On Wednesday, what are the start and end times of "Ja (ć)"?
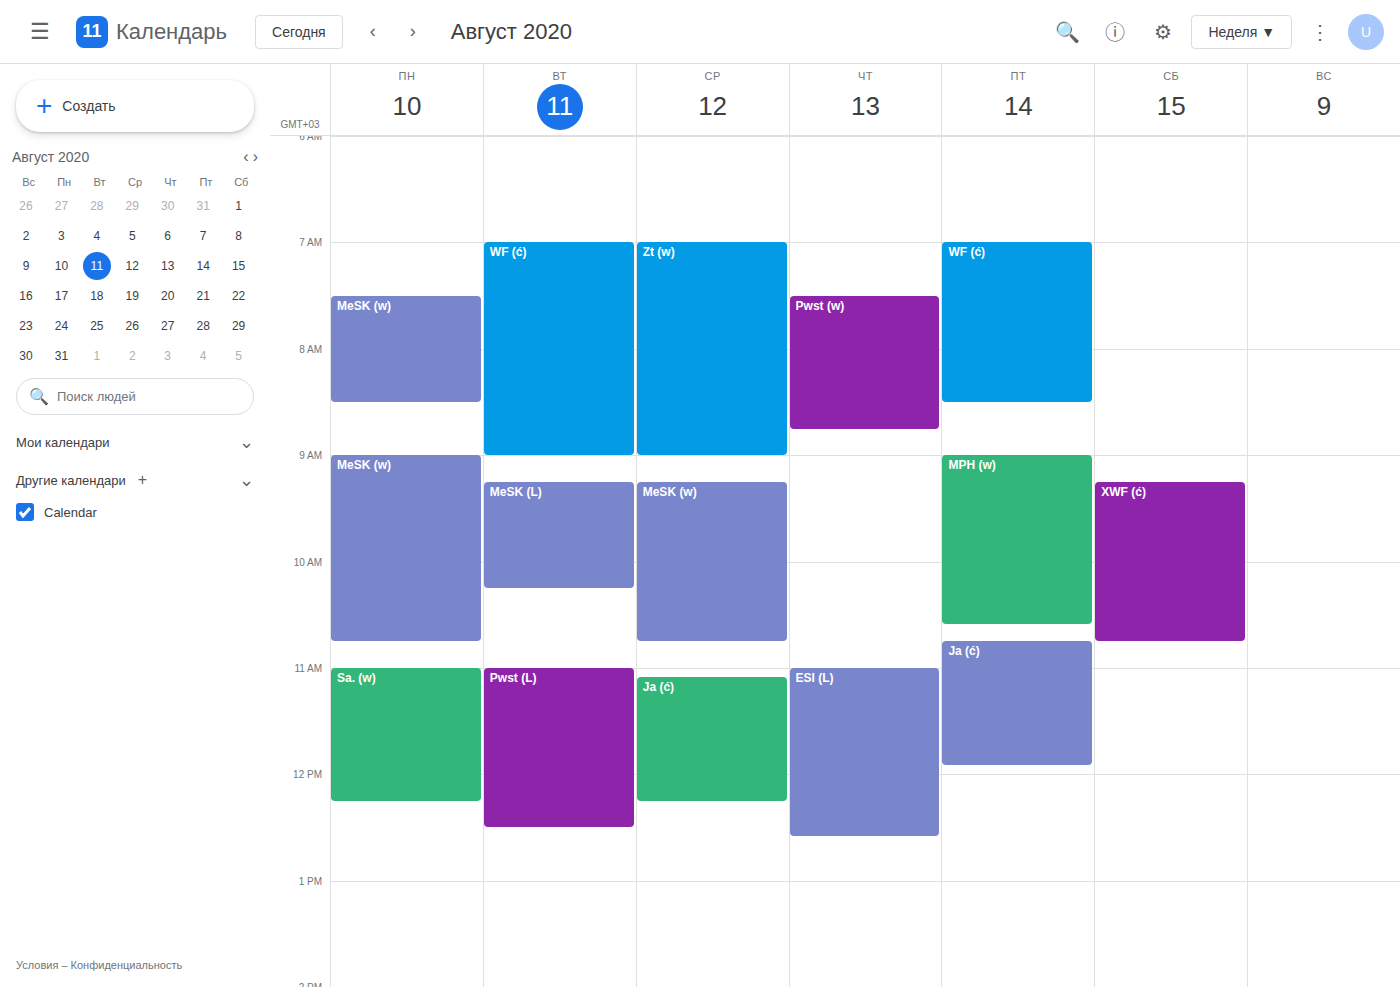
11:05 AM to 12:15 PM